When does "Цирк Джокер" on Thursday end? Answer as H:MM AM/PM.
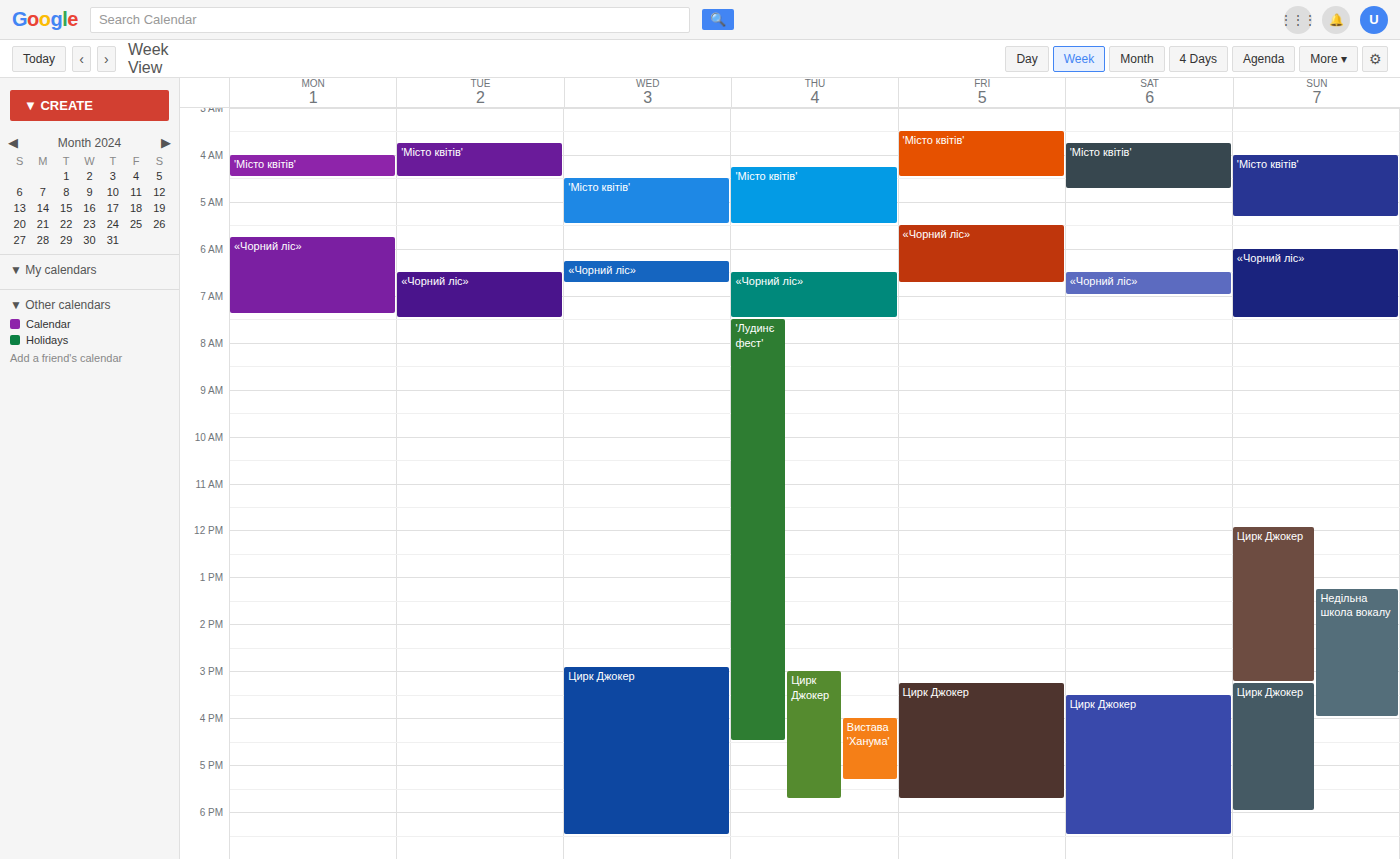
5:45 PM